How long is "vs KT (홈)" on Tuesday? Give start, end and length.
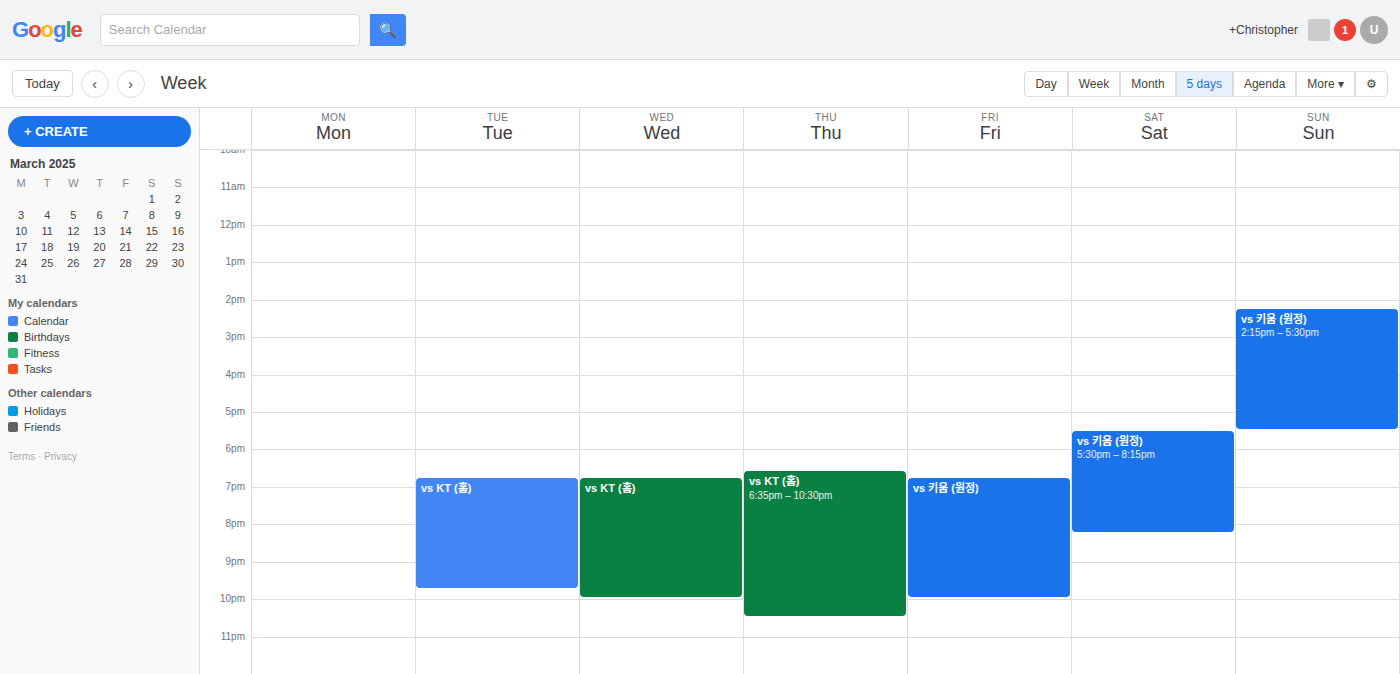
6:45 PM to 9:45 PM, 3 hours